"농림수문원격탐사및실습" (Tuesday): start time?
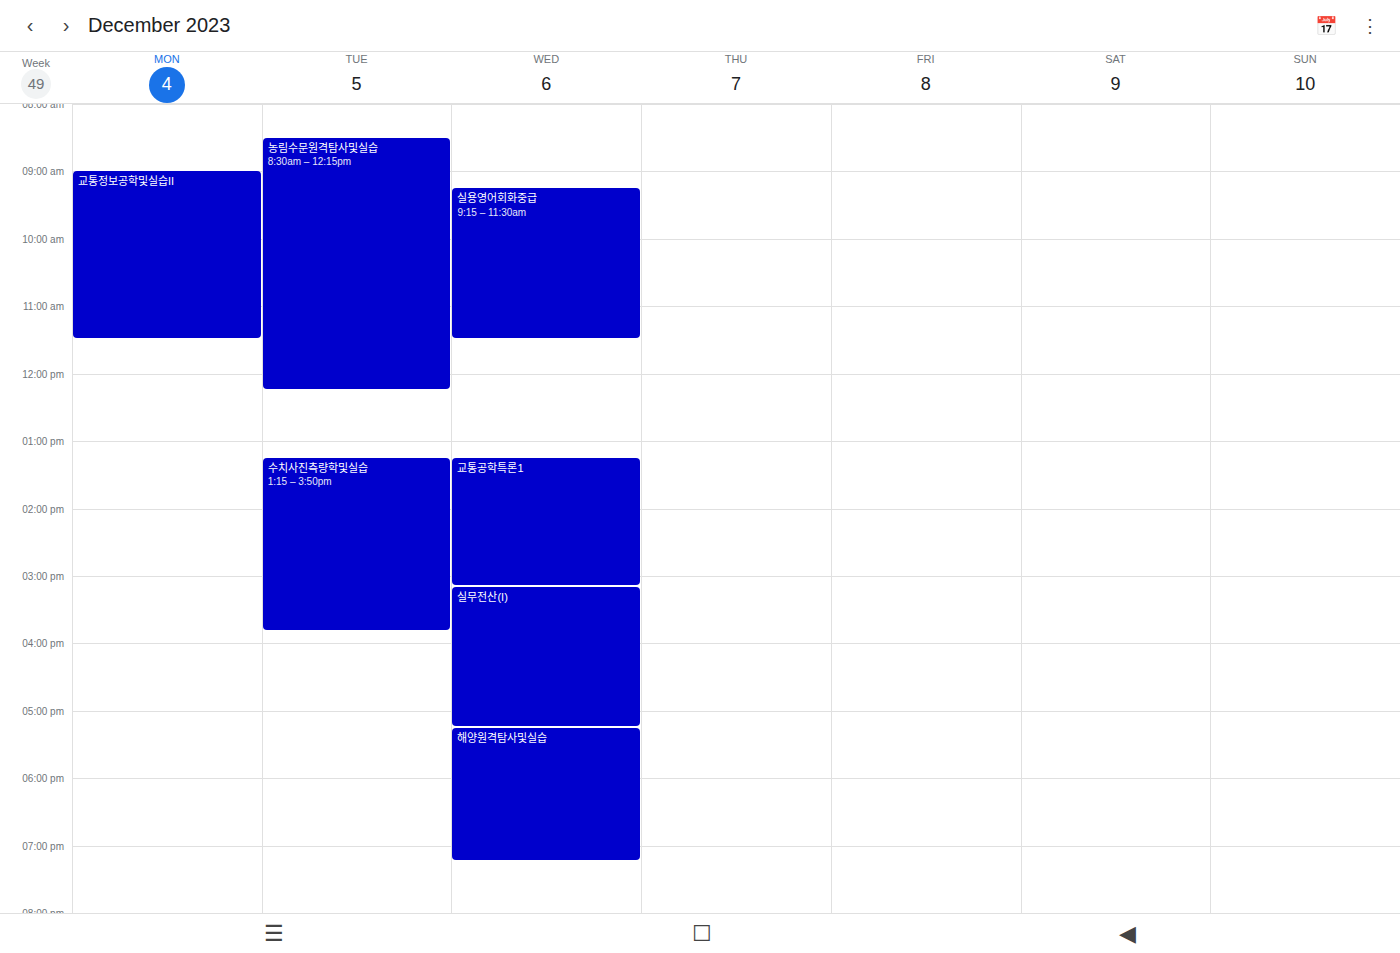
8:30 AM